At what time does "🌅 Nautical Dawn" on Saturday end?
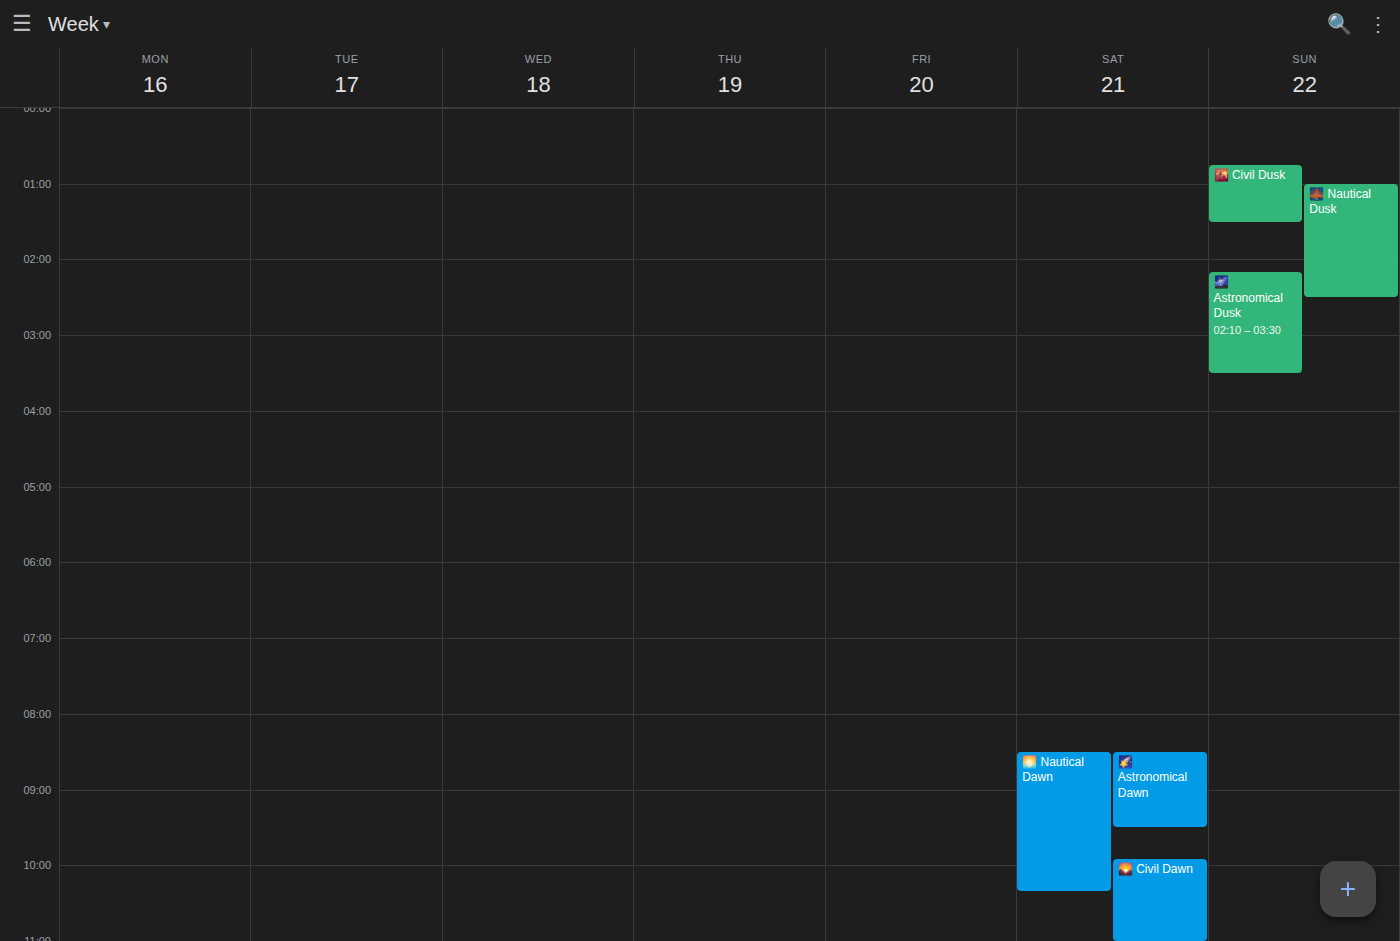
10:20 AM